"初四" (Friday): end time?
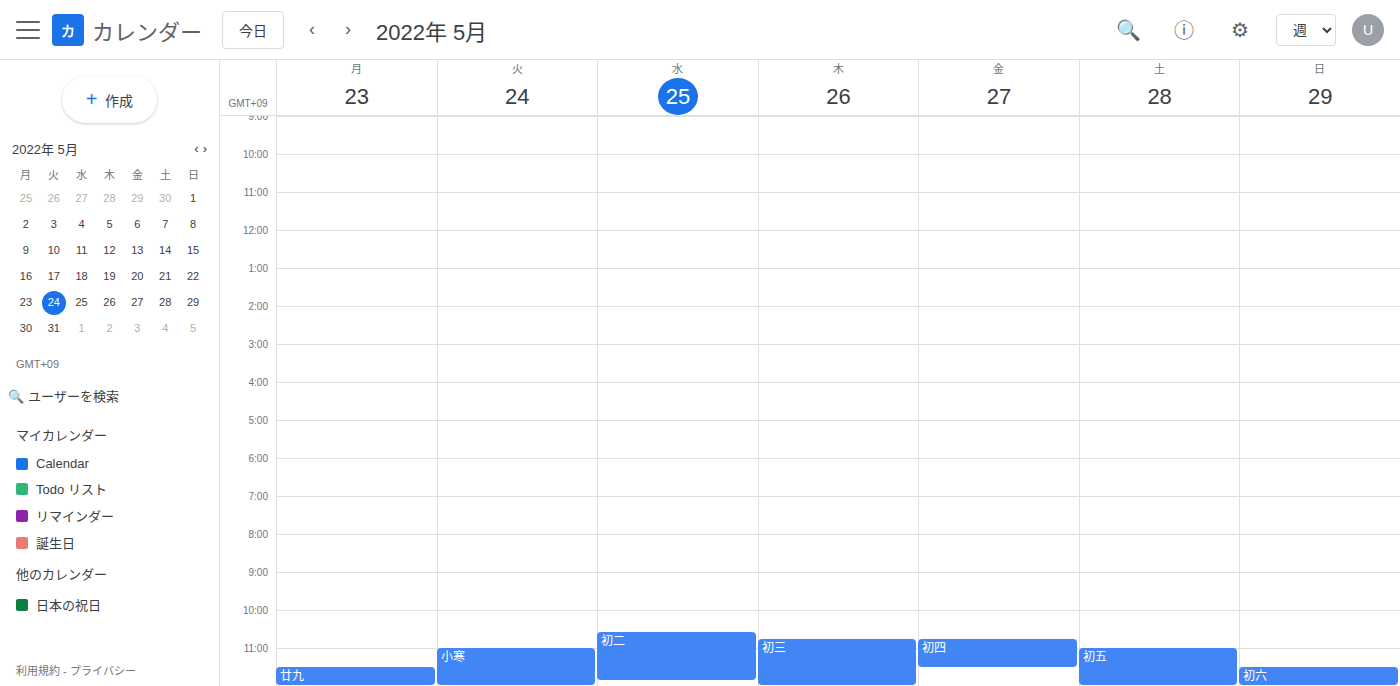
11:30 PM